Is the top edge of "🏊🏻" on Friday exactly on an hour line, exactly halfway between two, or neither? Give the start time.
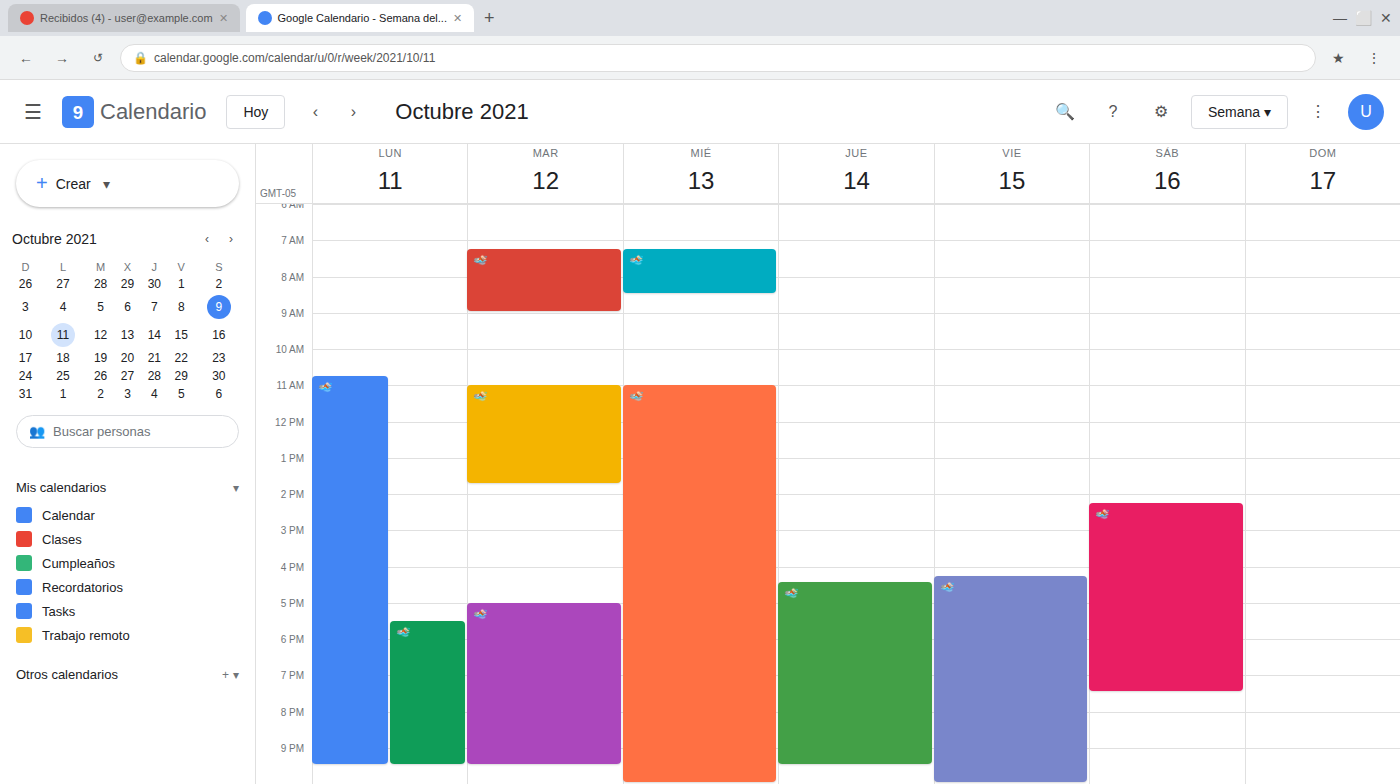
4:15 PM -- neither: a quarter of the way from the 4 PM line to the 5 PM line.